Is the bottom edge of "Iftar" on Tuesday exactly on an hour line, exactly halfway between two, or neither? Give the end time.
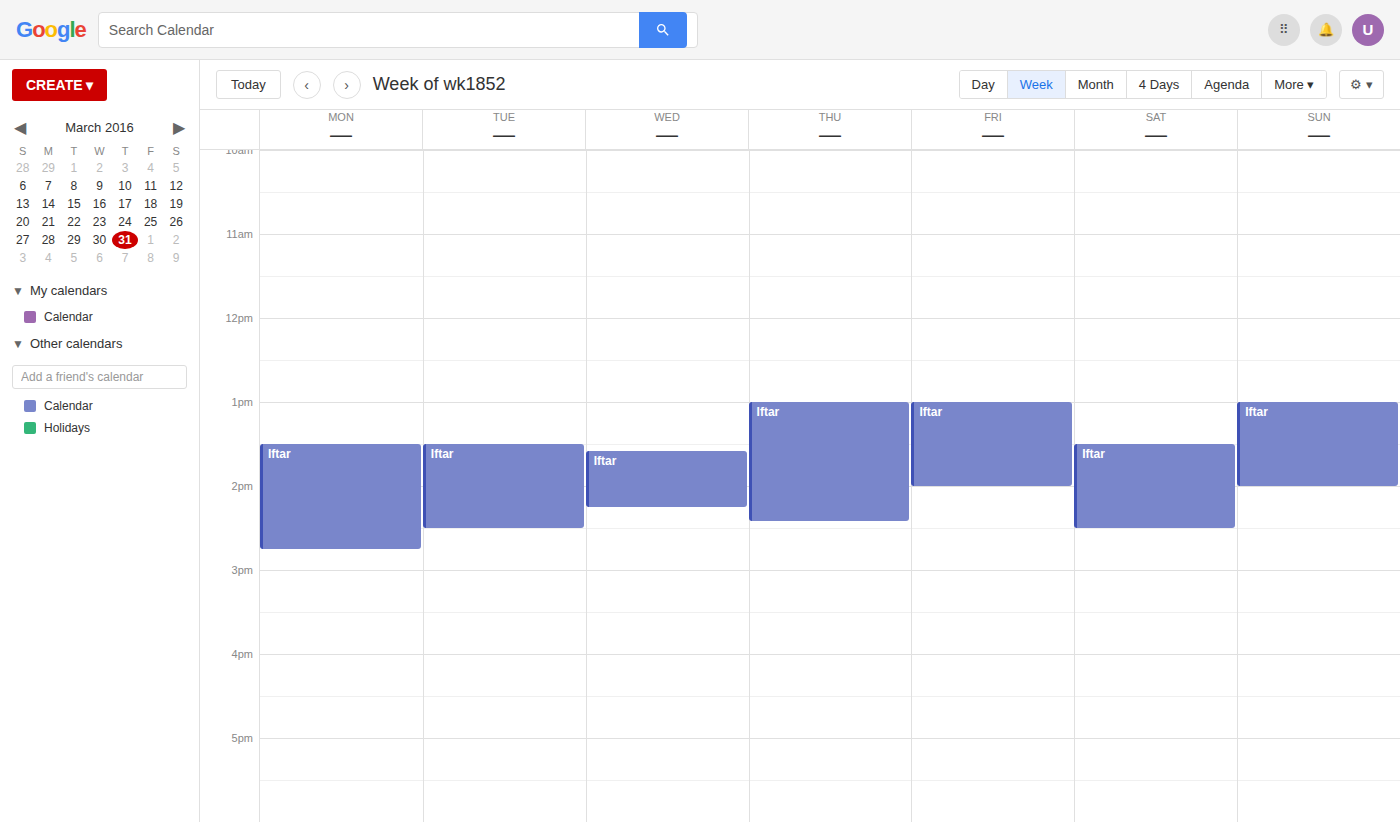
2:30 PM -- halfway between the 2 PM and 3 PM lines.